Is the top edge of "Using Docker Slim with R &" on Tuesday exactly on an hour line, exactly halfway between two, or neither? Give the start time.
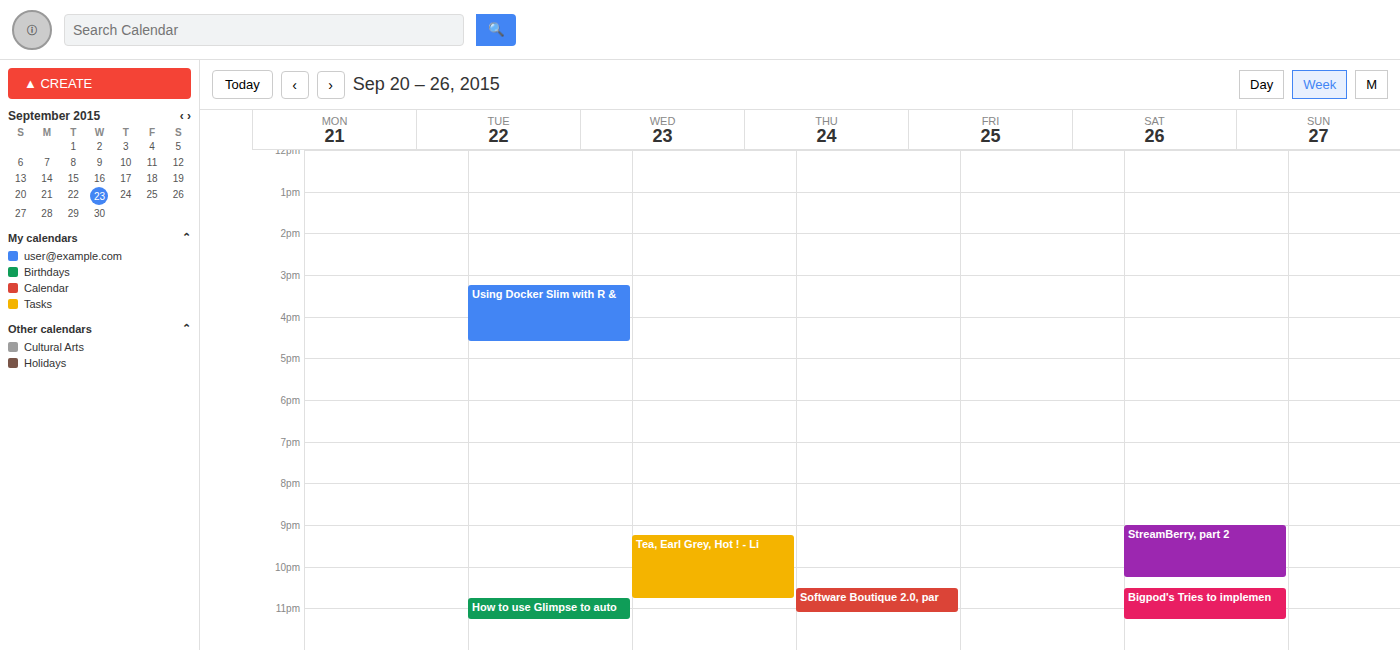
3:15 PM -- neither: a quarter of the way from the 3 PM line to the 4 PM line.